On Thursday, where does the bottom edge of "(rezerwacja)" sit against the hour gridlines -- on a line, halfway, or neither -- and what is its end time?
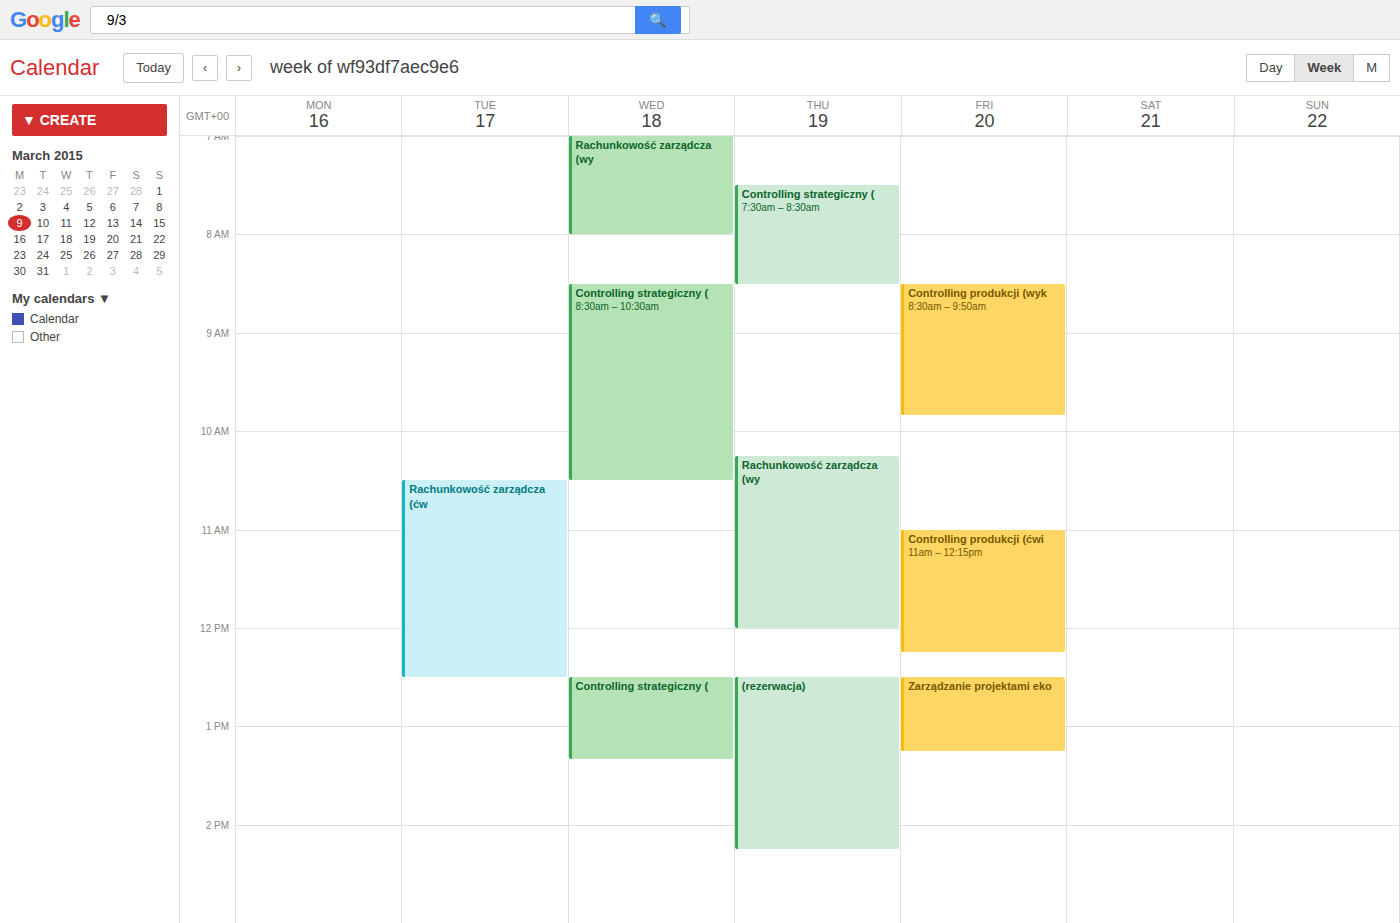
2:15 PM -- neither: a quarter of the way from the 2 PM line to the 3 PM line.